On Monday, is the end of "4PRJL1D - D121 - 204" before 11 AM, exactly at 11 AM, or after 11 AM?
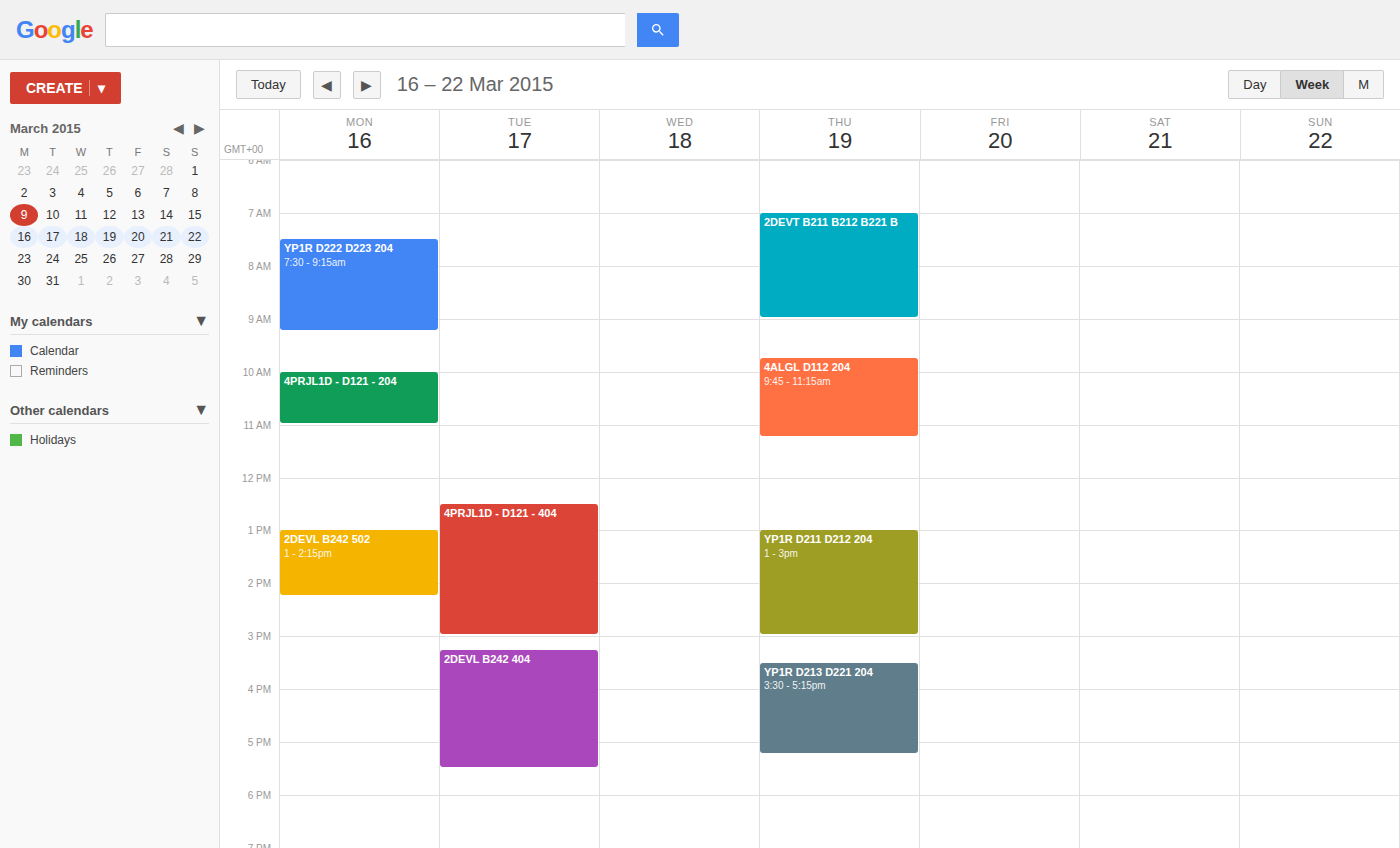
11:00 AM -- exactly at 11 AM, on the 11 AM line.